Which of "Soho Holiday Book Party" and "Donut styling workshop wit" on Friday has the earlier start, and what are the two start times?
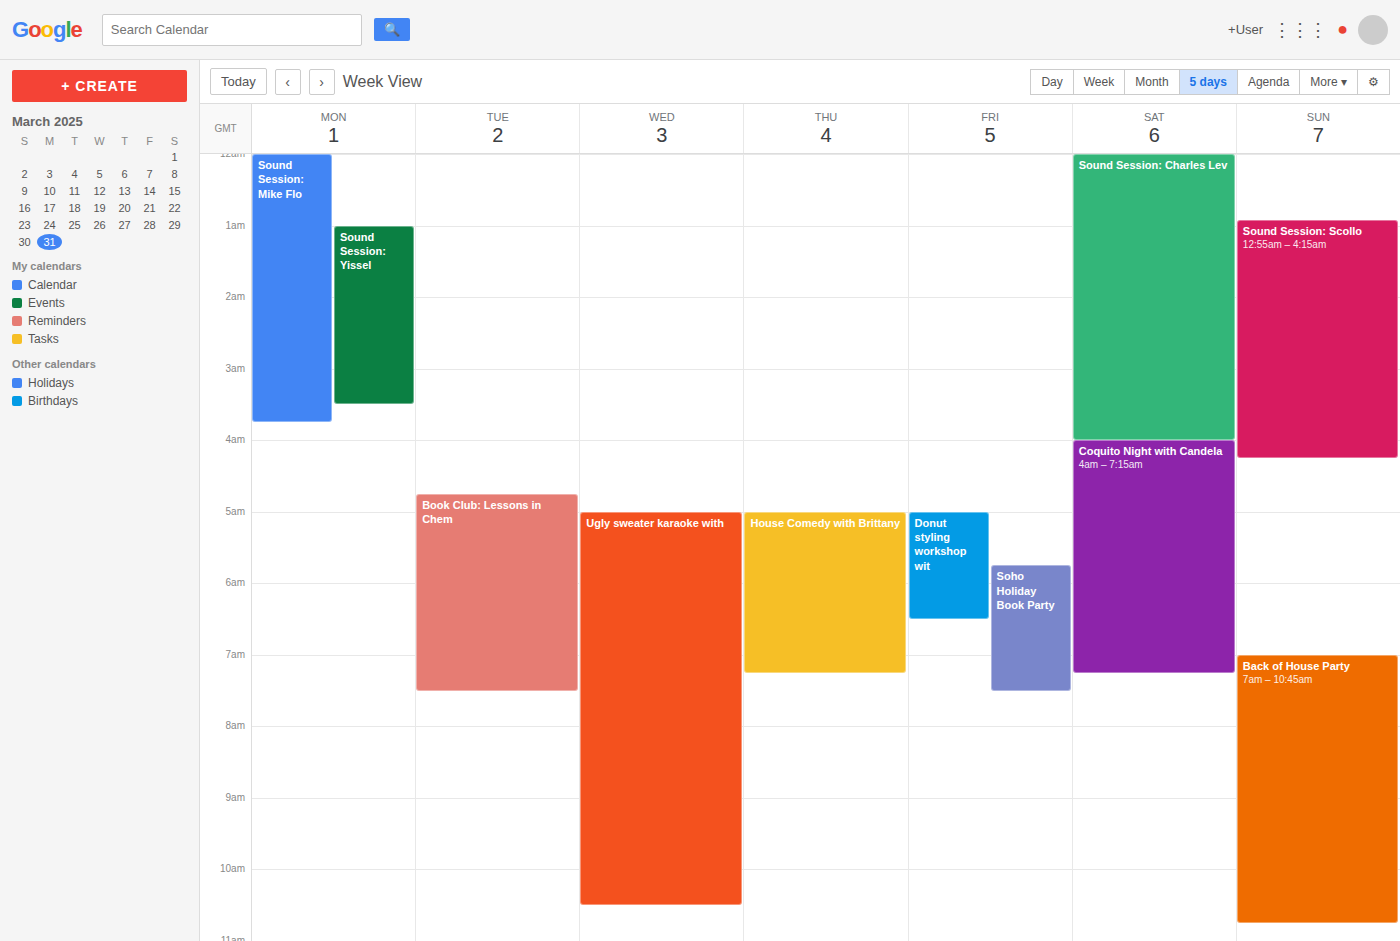
"Donut styling workshop wit" 5:00 AM; "Soho Holiday Book Party" 5:45 AM.